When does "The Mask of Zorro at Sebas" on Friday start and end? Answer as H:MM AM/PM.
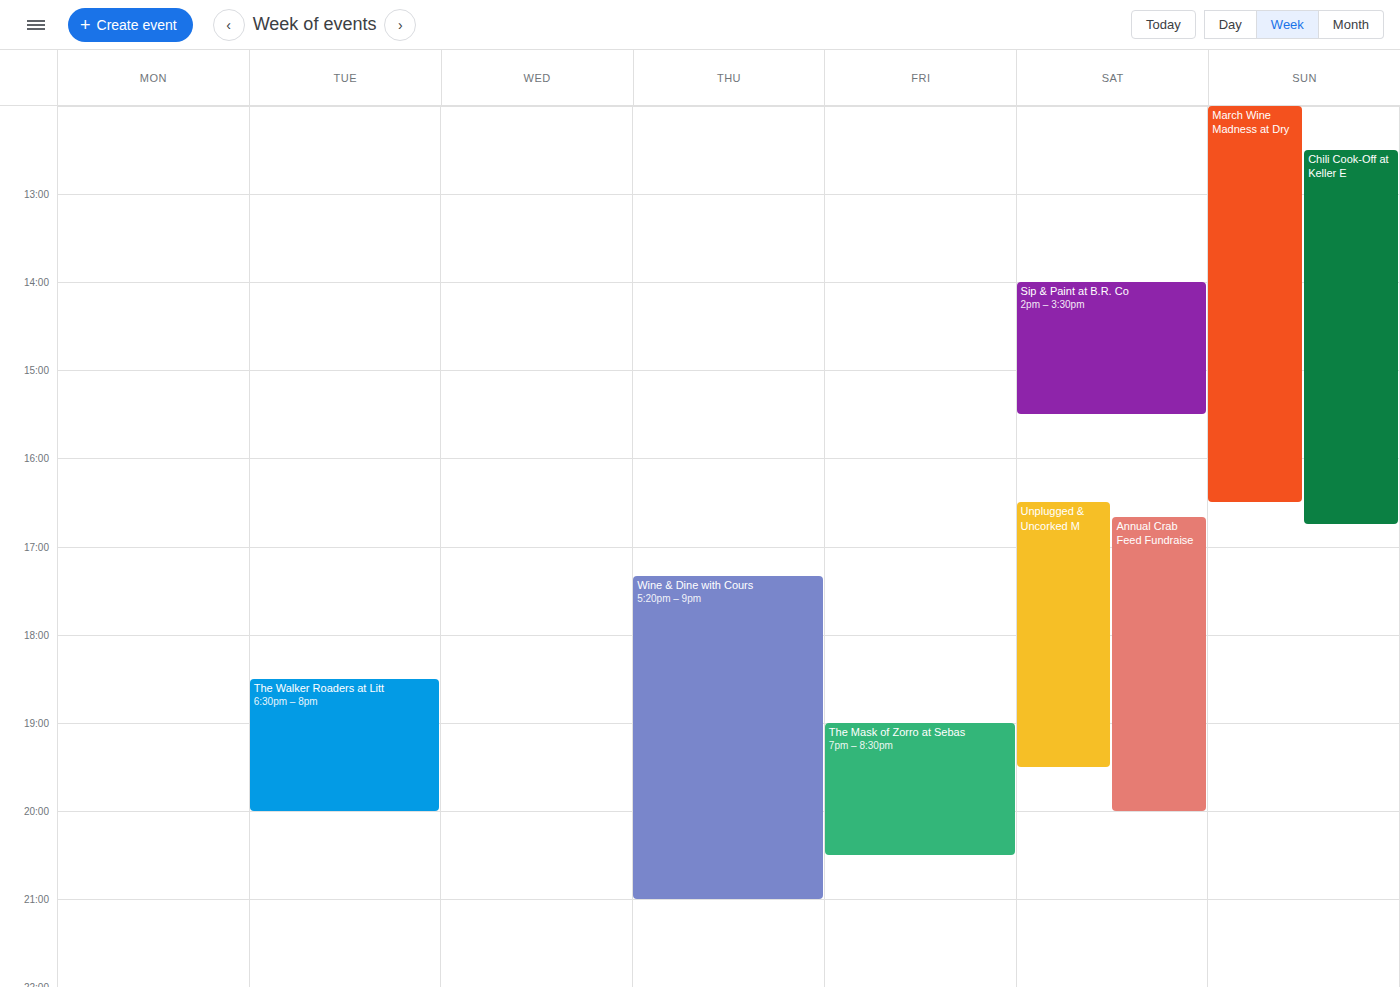
7:00 PM to 8:30 PM